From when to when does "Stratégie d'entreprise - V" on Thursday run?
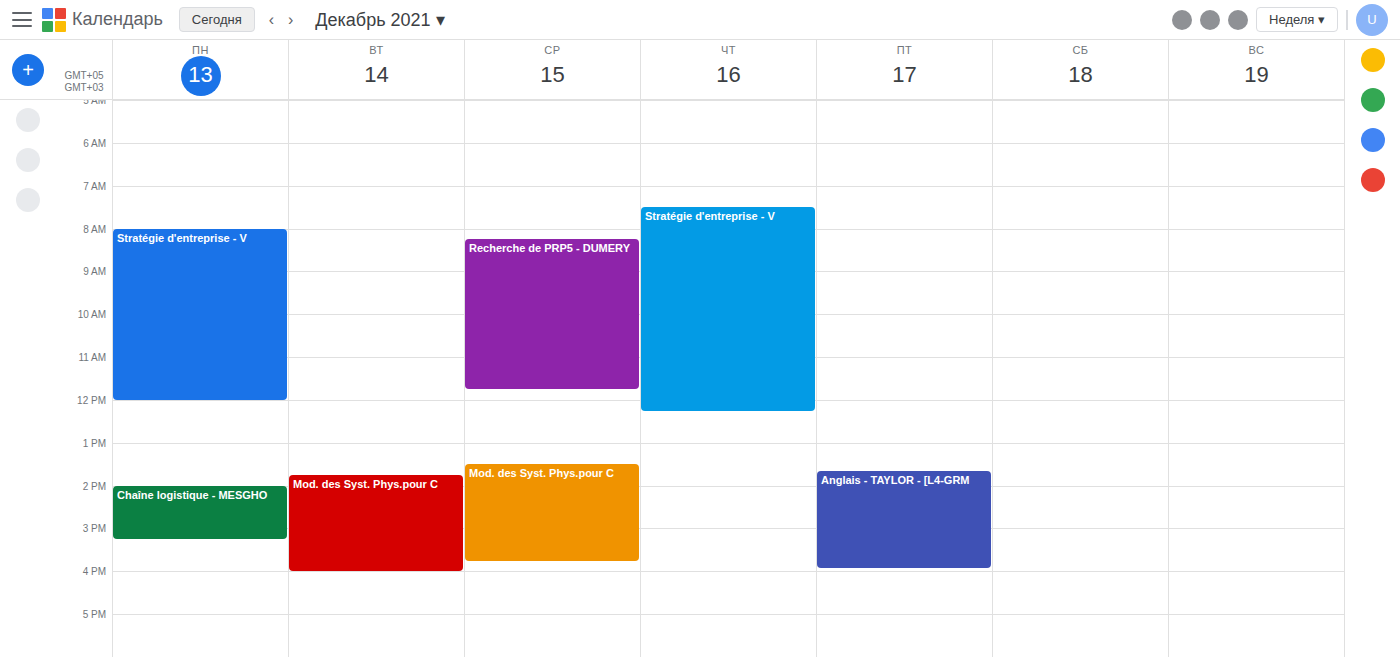
07:30 to 12:15